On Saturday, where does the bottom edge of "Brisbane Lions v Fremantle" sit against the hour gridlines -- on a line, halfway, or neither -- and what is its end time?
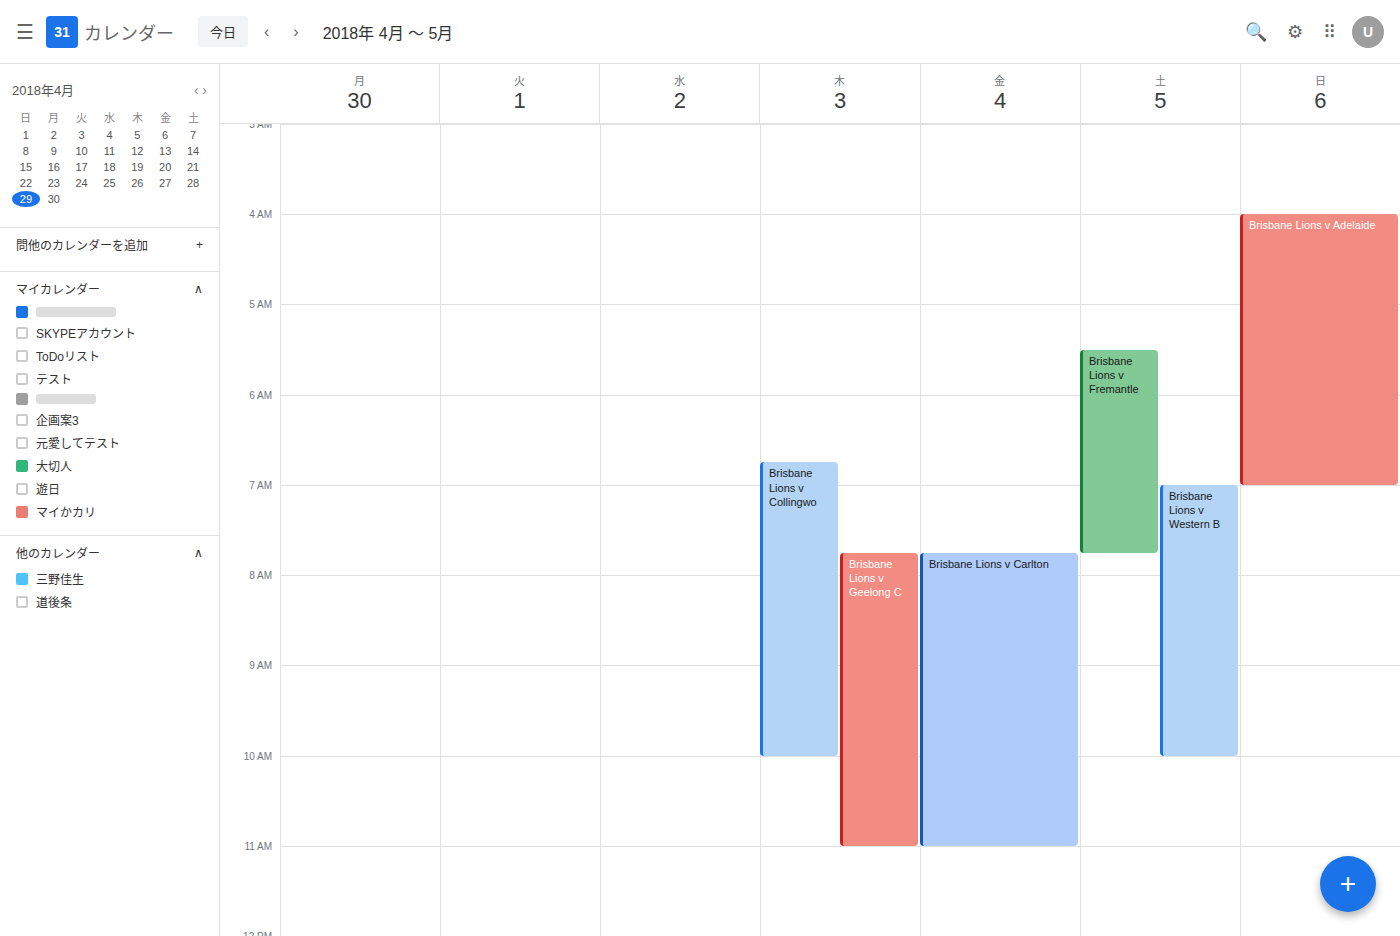
7:45 AM -- neither: three quarters of the way from the 7 AM line to the 8 AM line.